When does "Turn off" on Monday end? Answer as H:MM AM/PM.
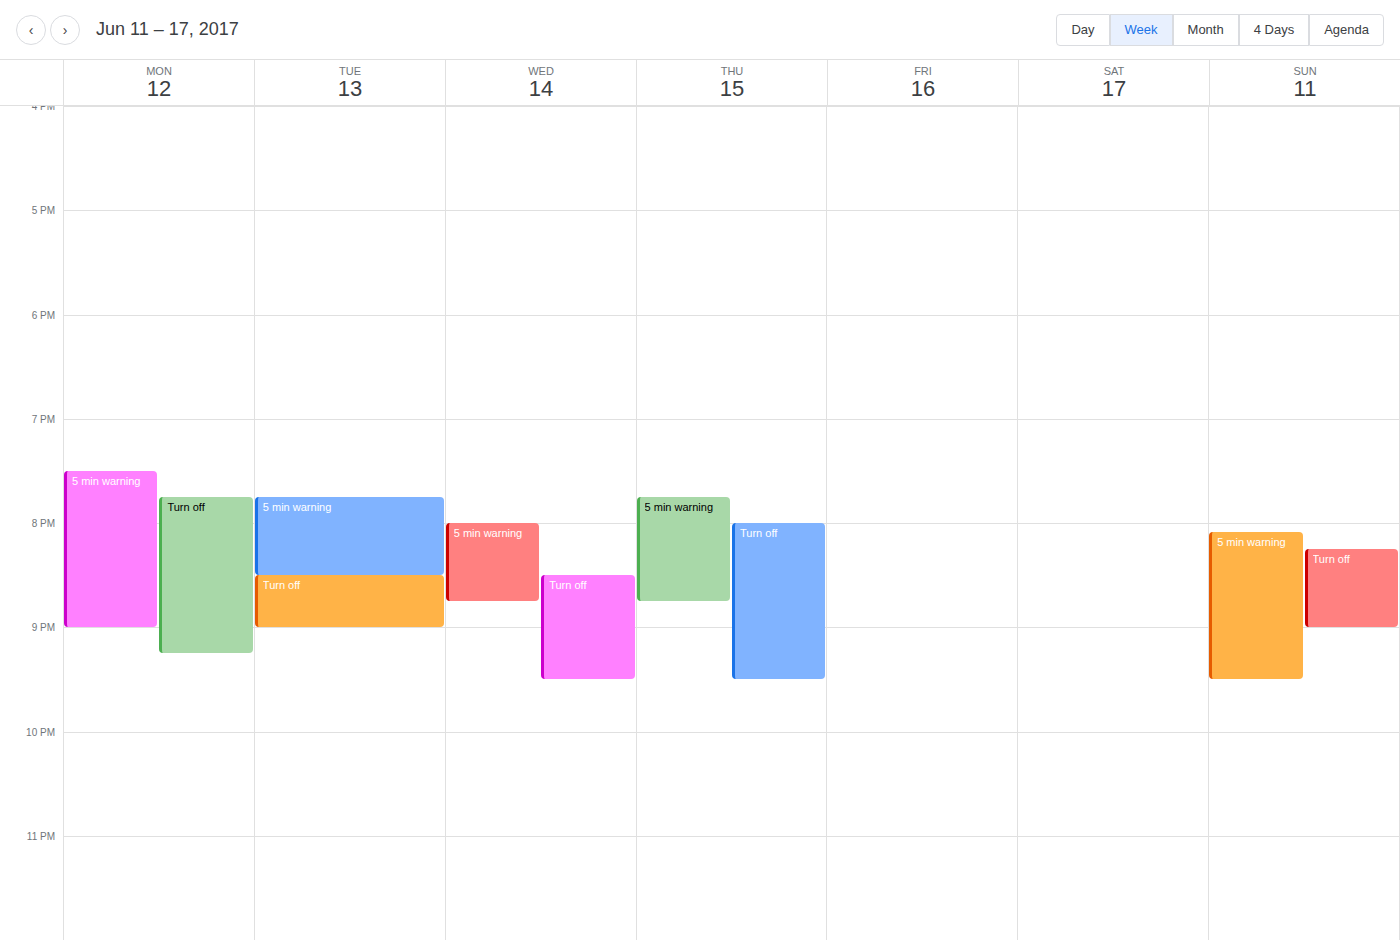
9:15 PM